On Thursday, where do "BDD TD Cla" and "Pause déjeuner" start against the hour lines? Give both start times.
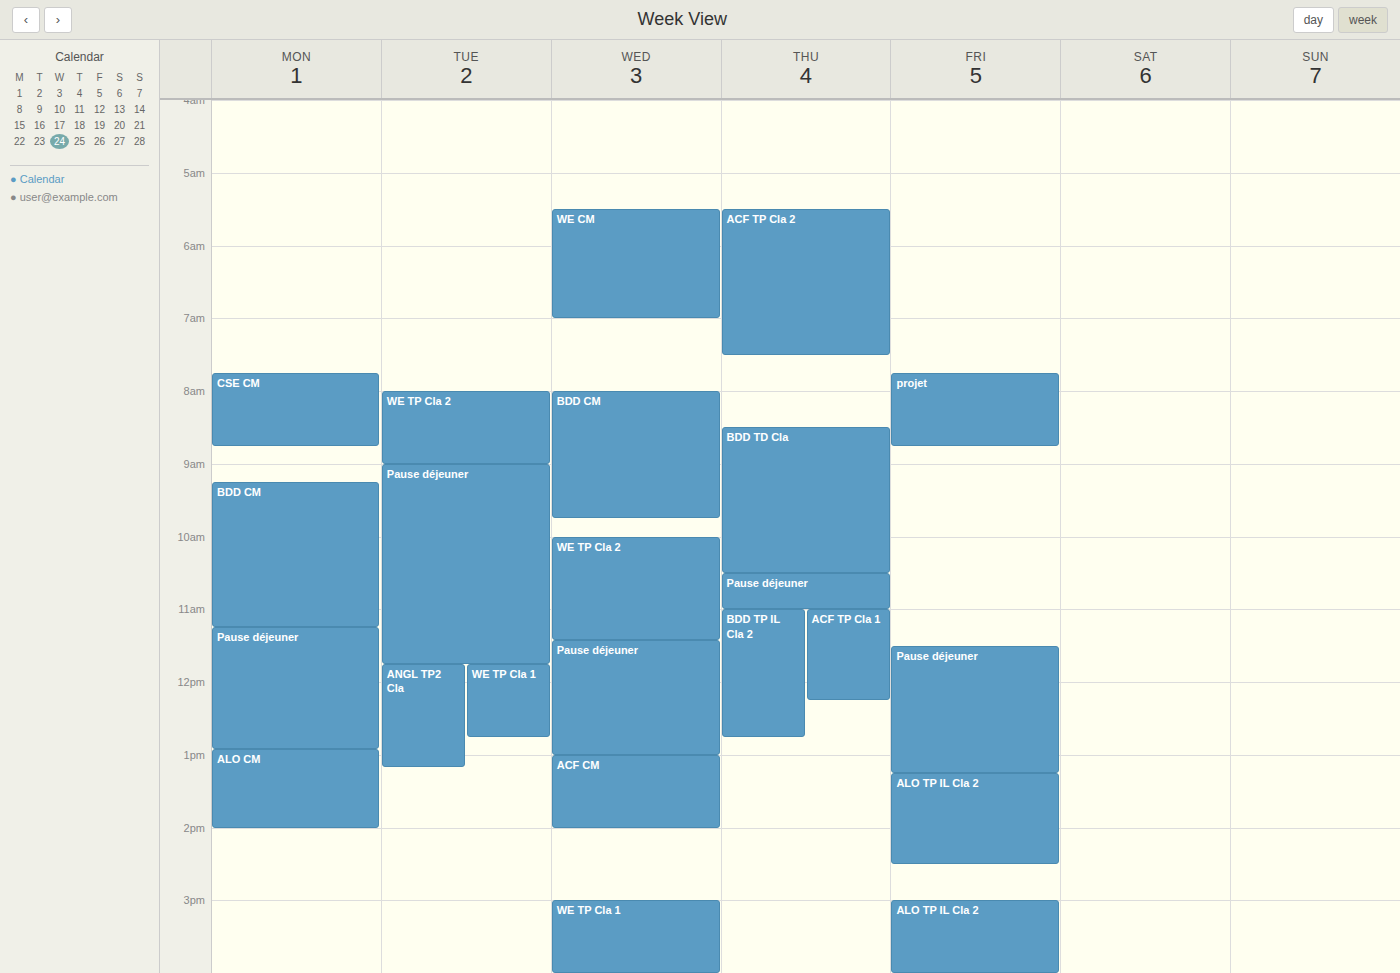
"BDD TD Cla": 8:30 AM, halfway between the 8 AM and 9 AM lines. "Pause déjeuner": 10:30 AM, halfway between the 10 AM and 11 AM lines.